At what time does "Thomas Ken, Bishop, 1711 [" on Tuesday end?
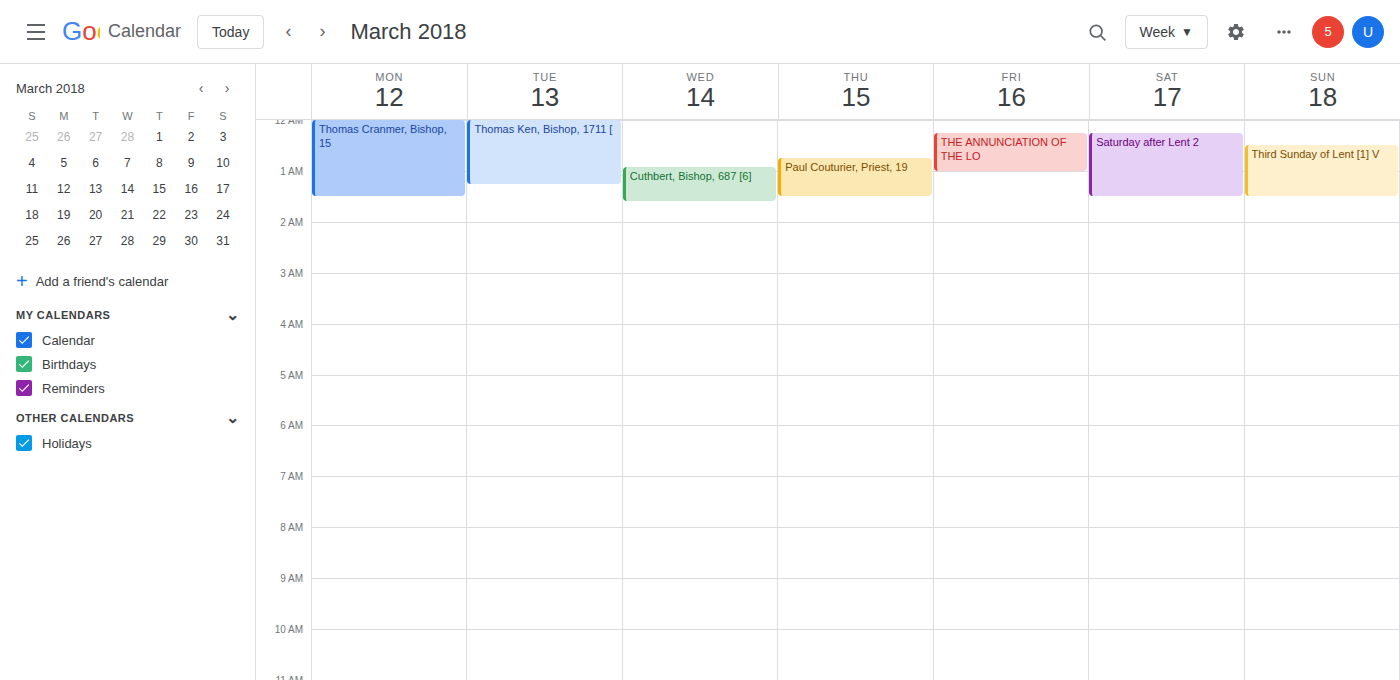
01:15